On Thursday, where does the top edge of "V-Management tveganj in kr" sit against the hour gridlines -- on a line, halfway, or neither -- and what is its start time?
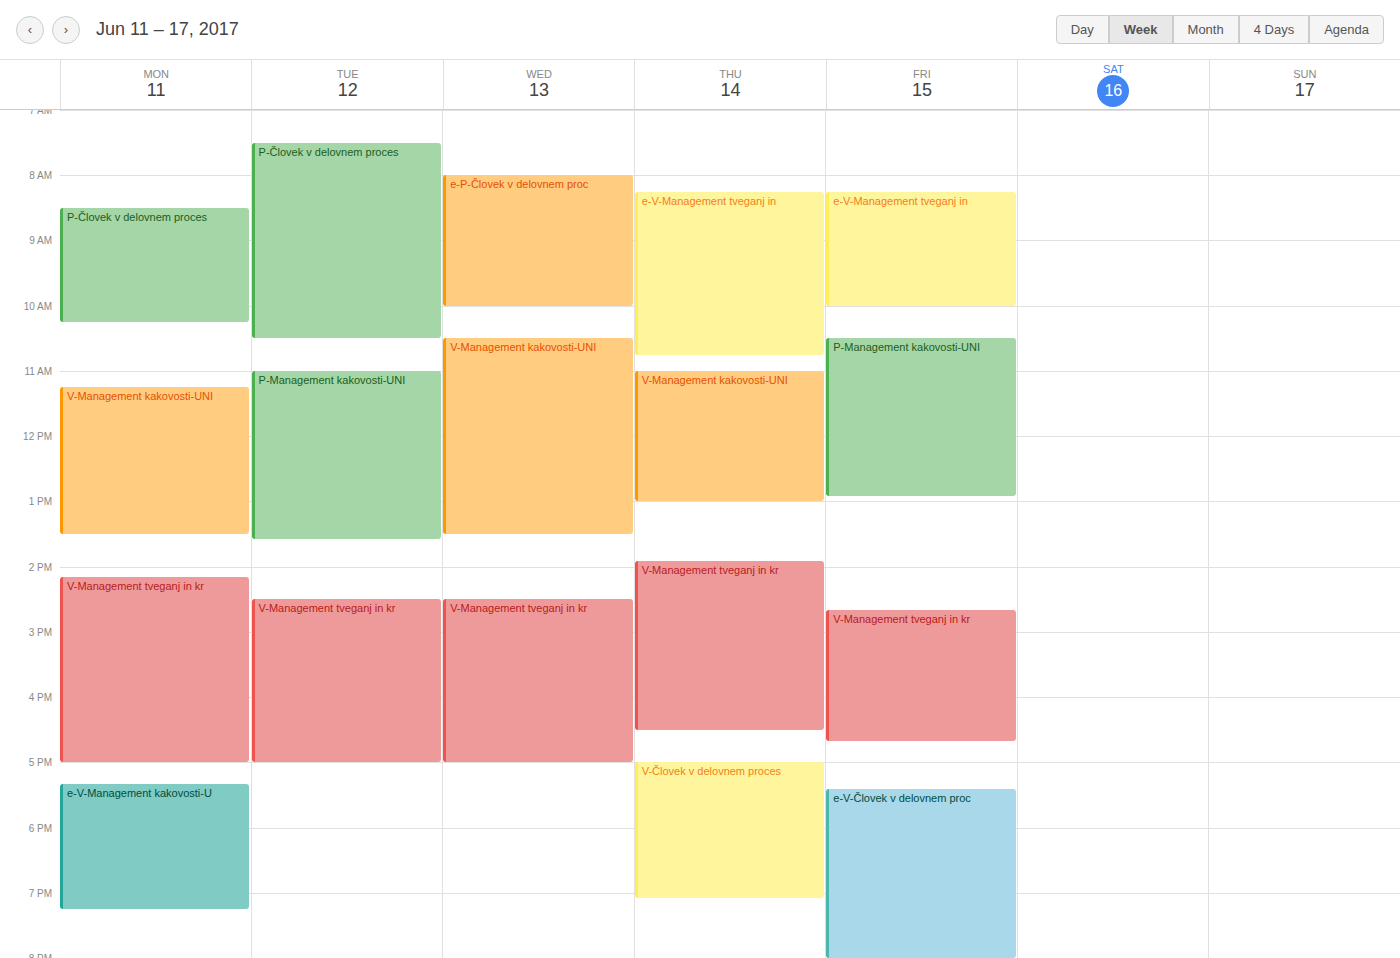
1:55 PM -- neither: 55 minutes below the 1 PM line and 5 minutes above the 2 PM line.